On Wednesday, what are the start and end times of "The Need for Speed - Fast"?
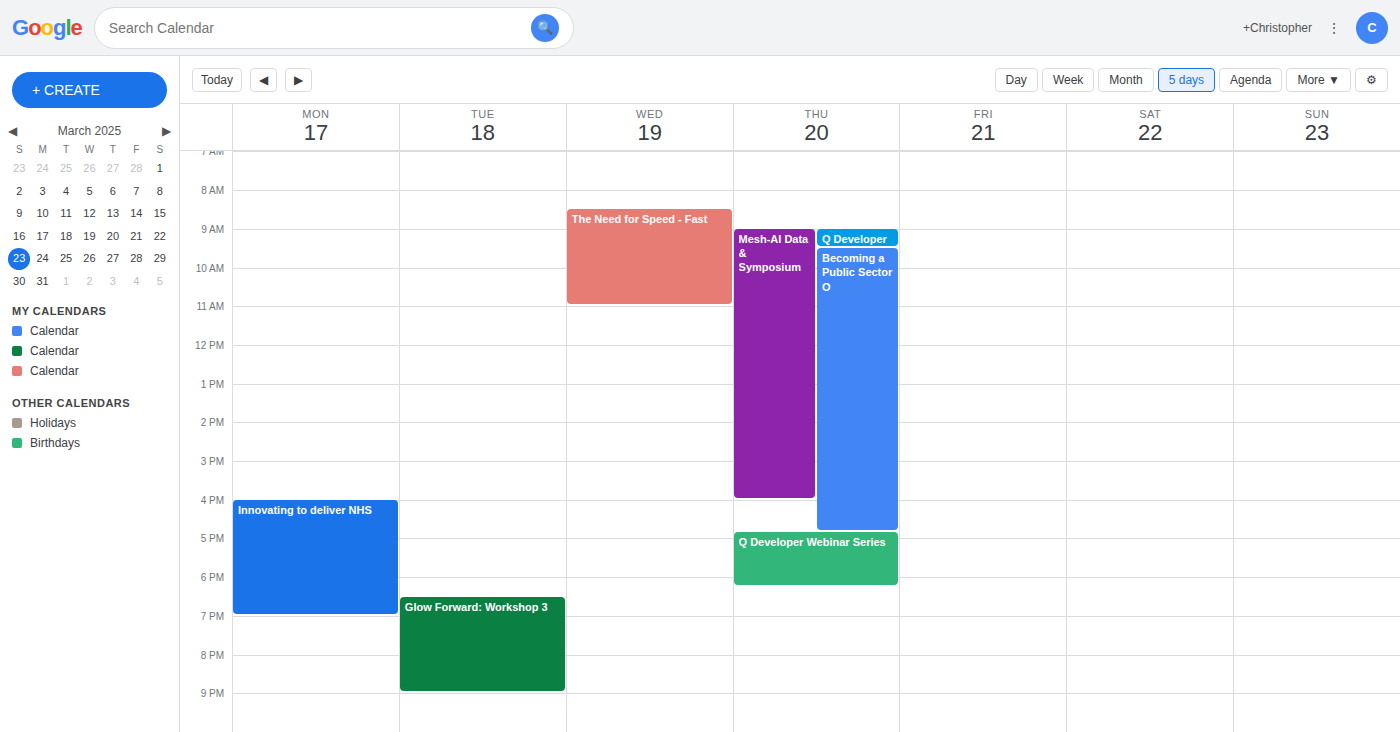
08:30 to 11:00